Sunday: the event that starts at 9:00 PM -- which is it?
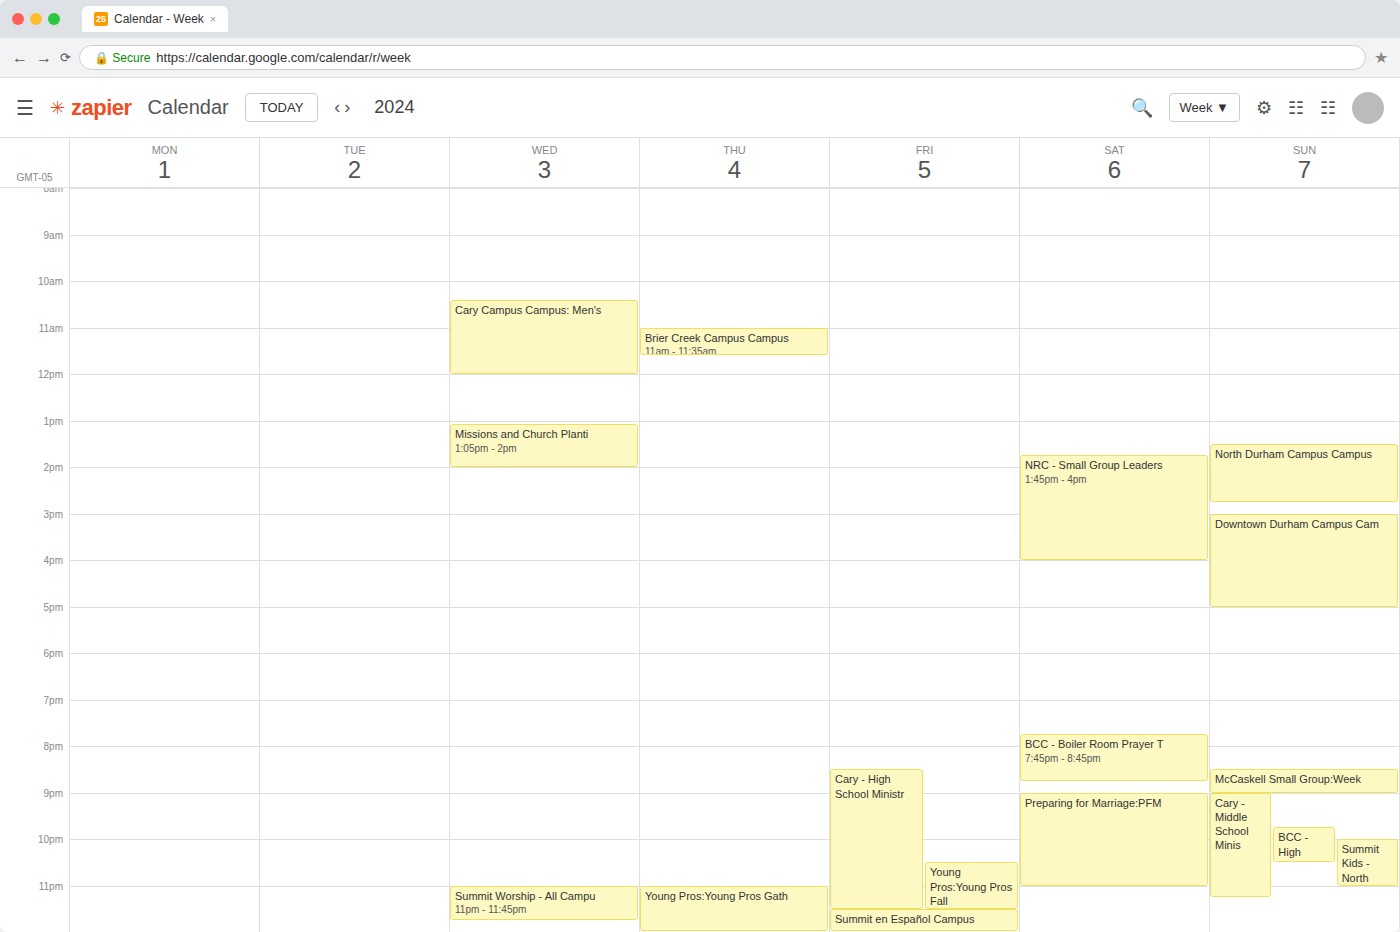
"Cary - Middle School Minis"